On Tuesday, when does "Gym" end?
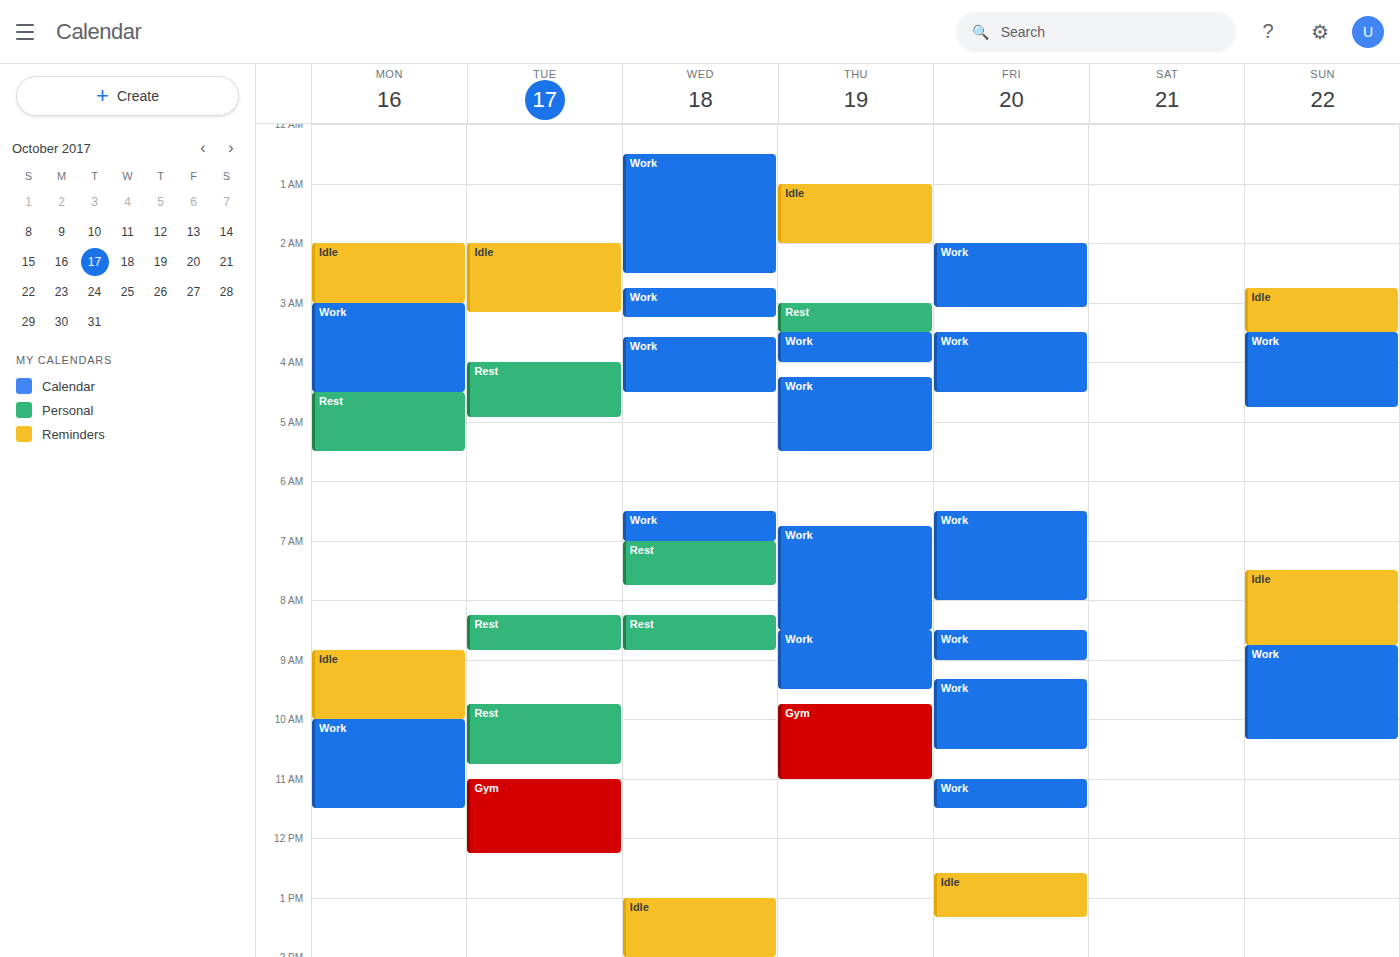
12:15 PM